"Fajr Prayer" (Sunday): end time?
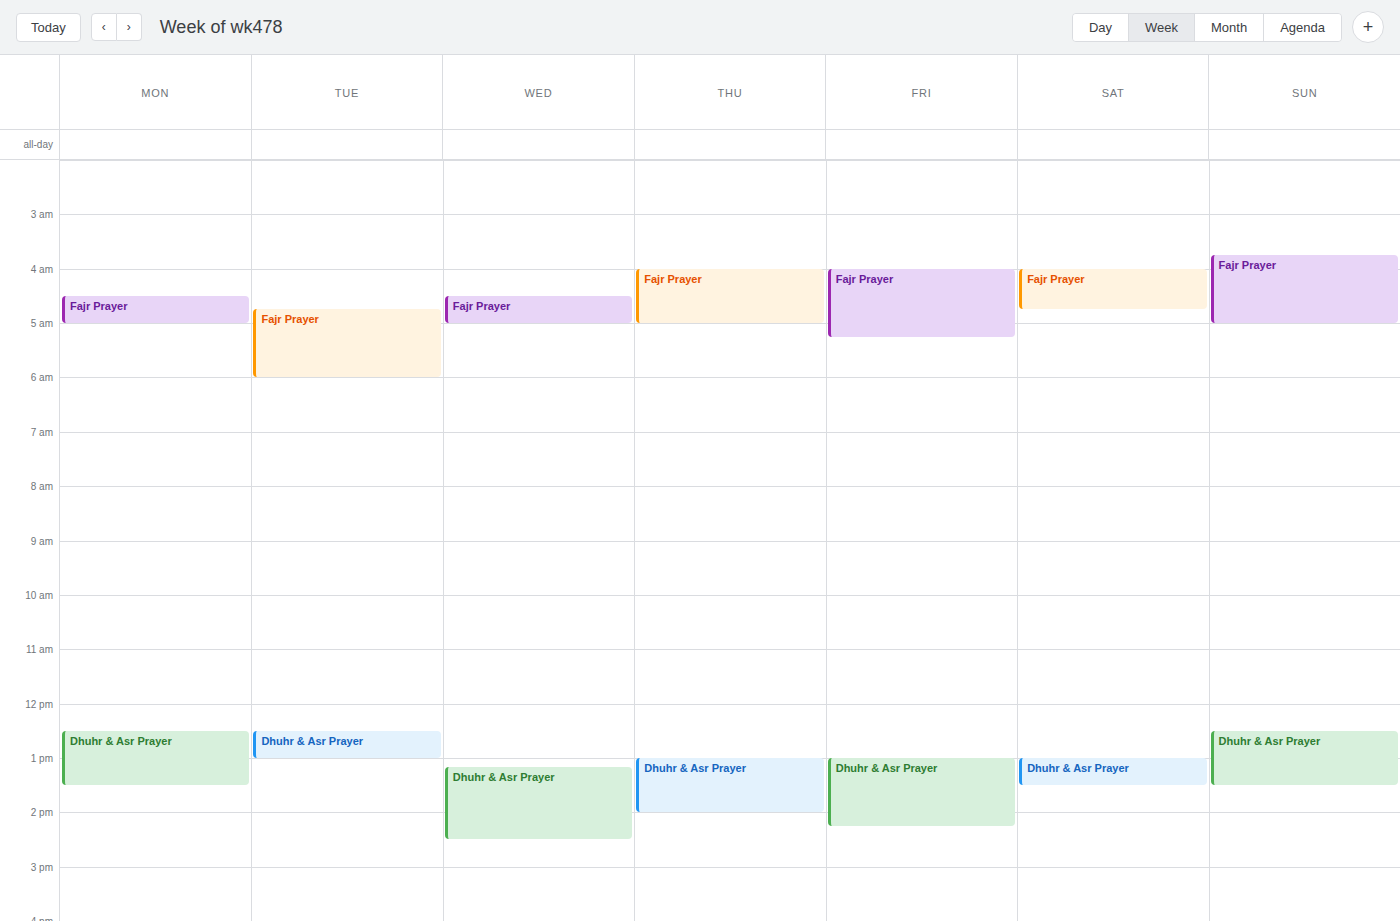
05:00